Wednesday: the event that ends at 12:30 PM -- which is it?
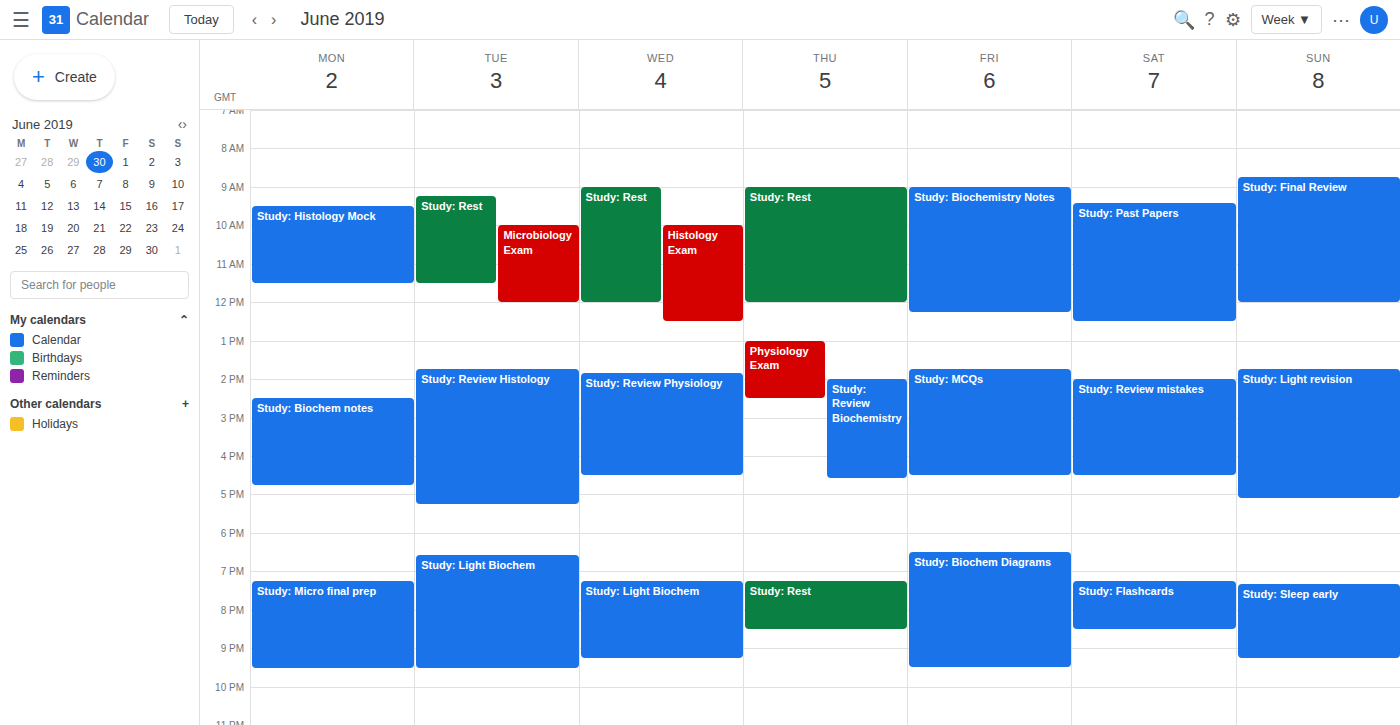
"Histology Exam"